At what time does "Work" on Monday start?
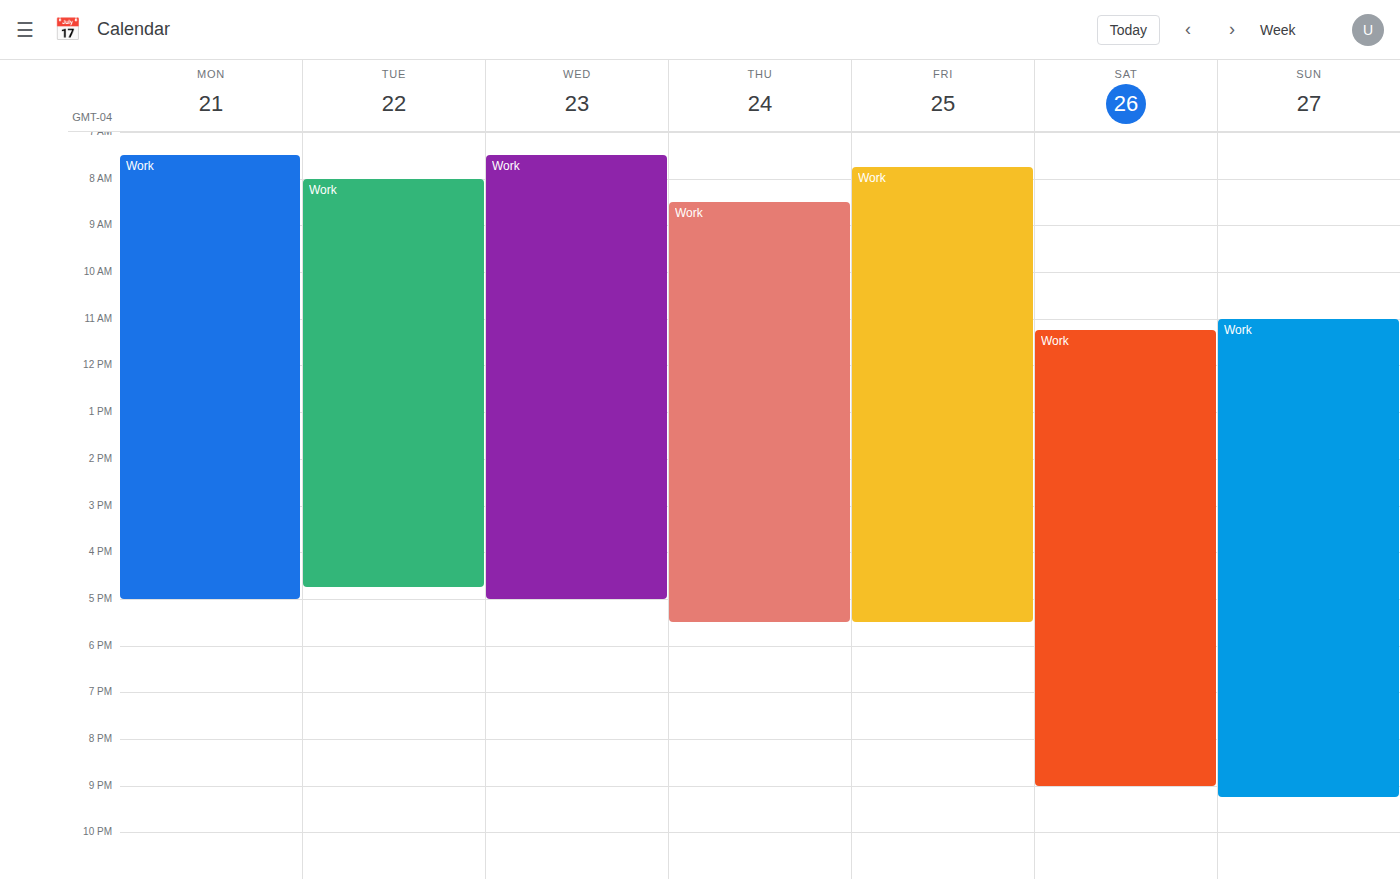
7:30 AM